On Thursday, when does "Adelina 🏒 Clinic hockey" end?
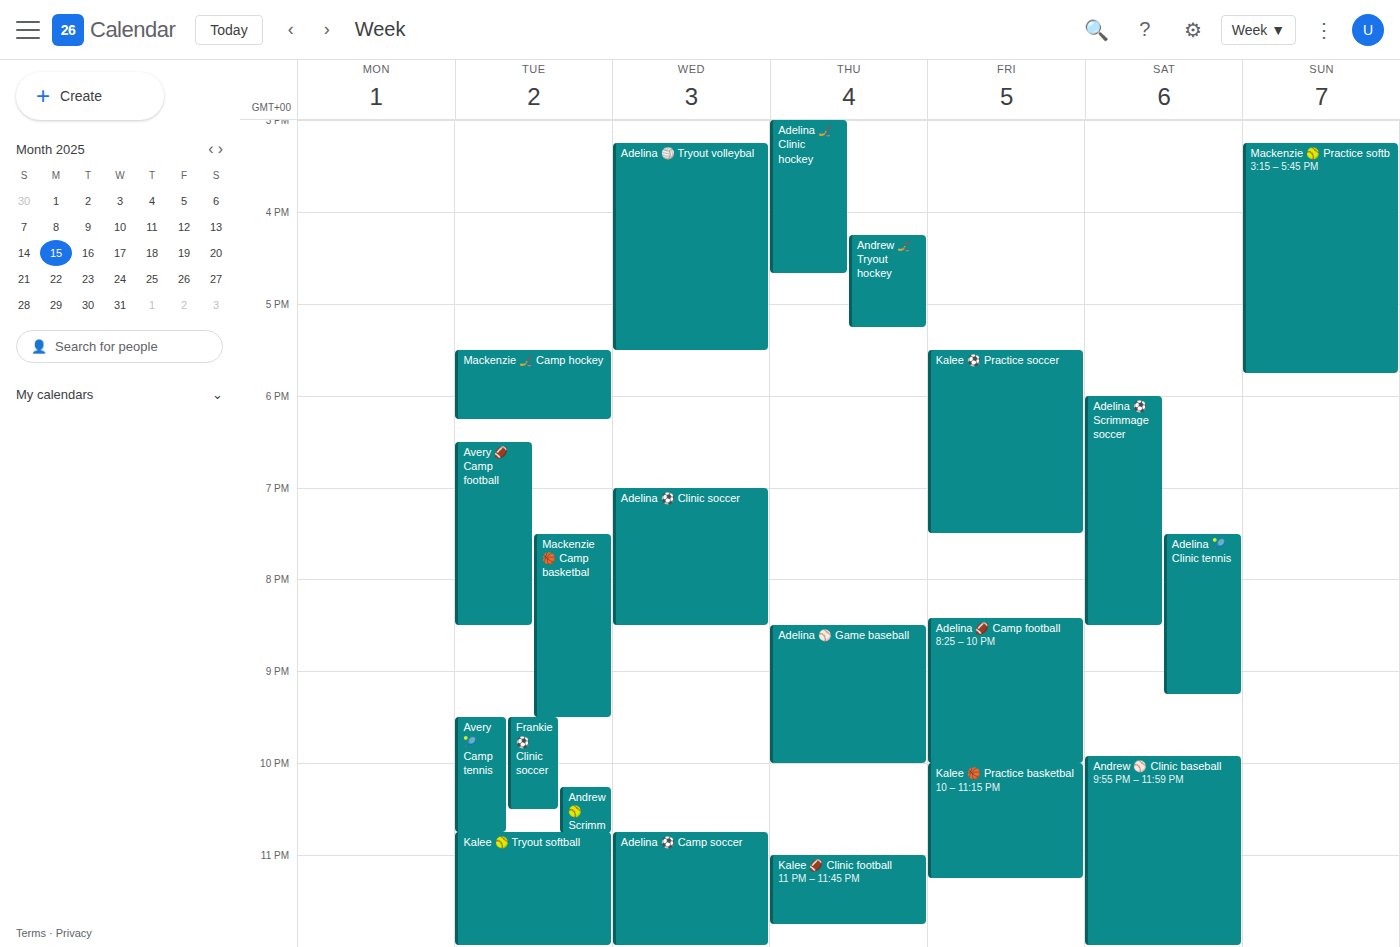
4:40 PM